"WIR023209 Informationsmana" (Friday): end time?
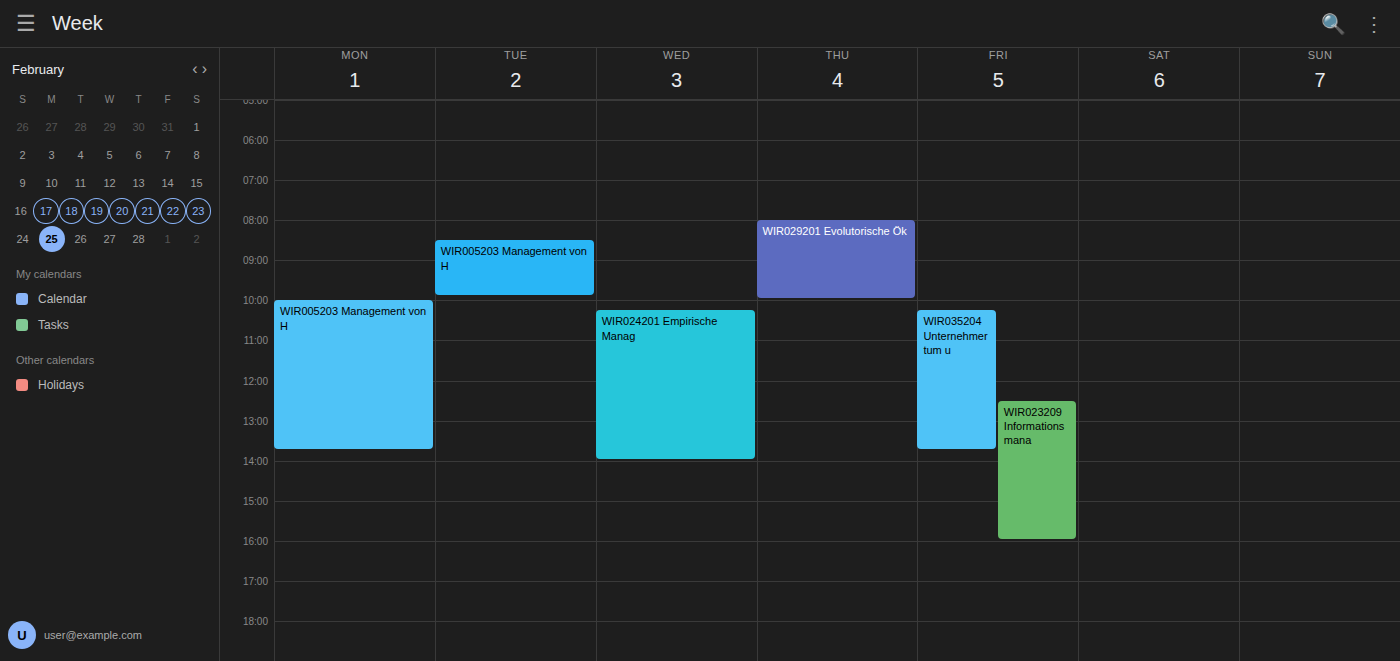
4:00 PM